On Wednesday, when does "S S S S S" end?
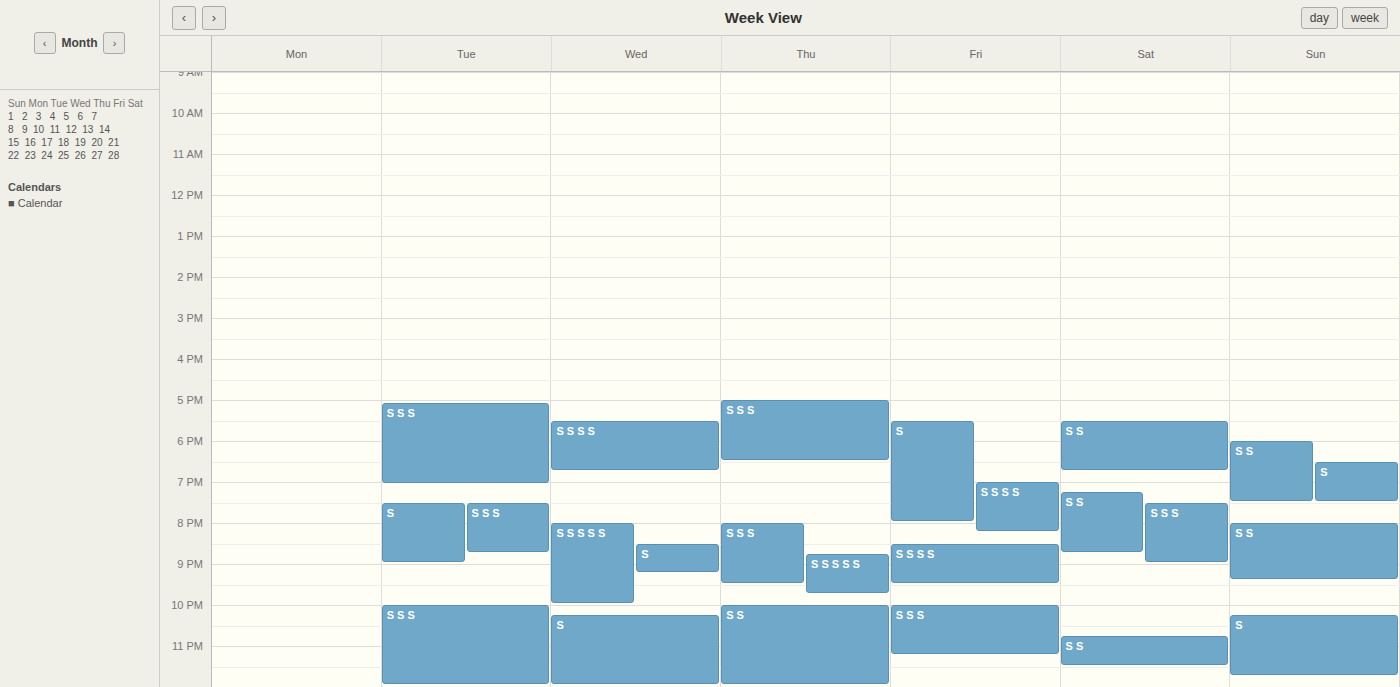
10:00 PM